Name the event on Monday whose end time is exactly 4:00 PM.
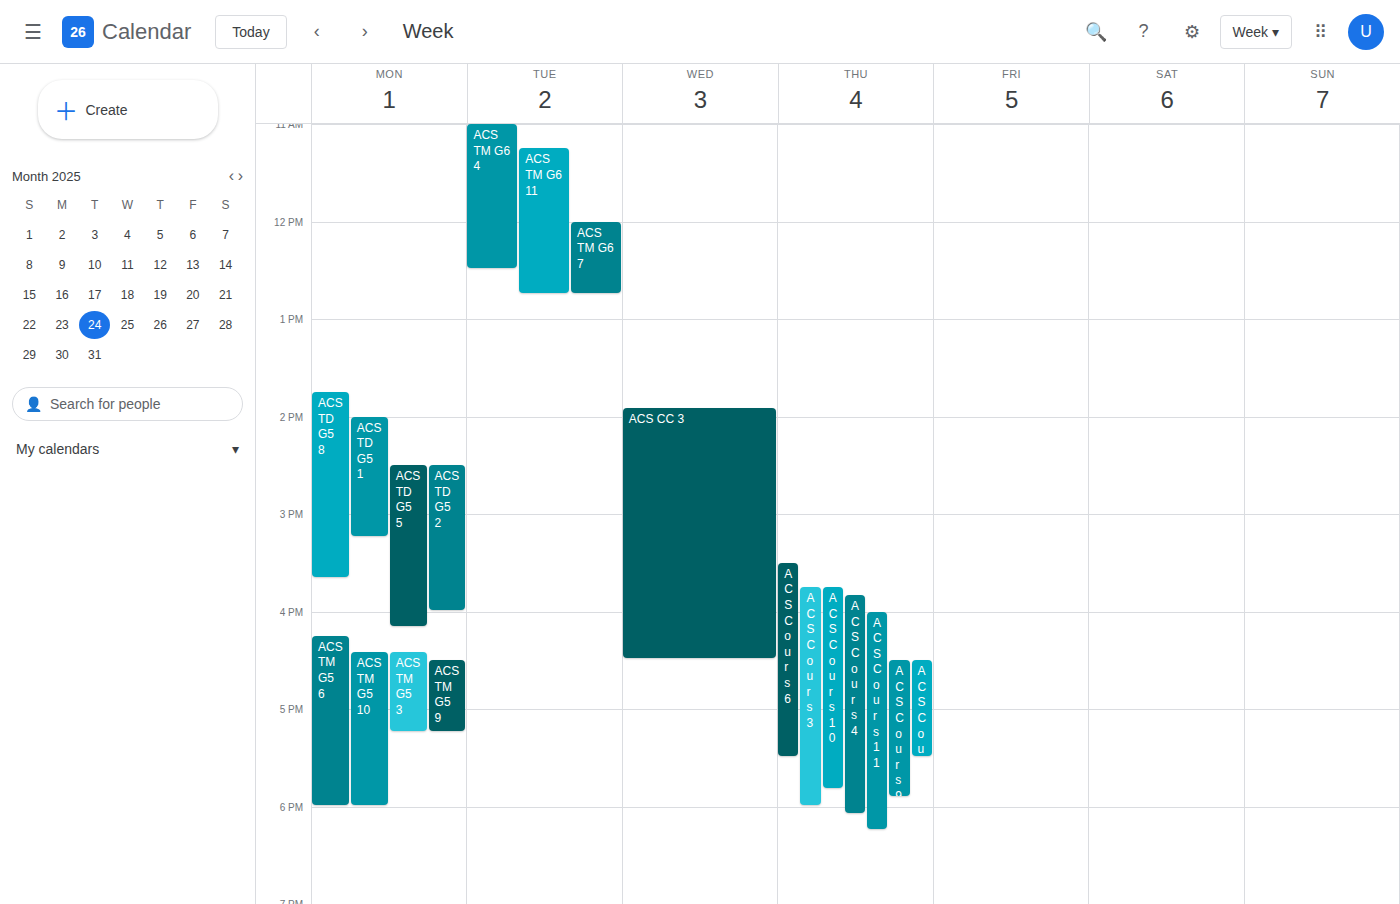
"ACS TD G5 2"